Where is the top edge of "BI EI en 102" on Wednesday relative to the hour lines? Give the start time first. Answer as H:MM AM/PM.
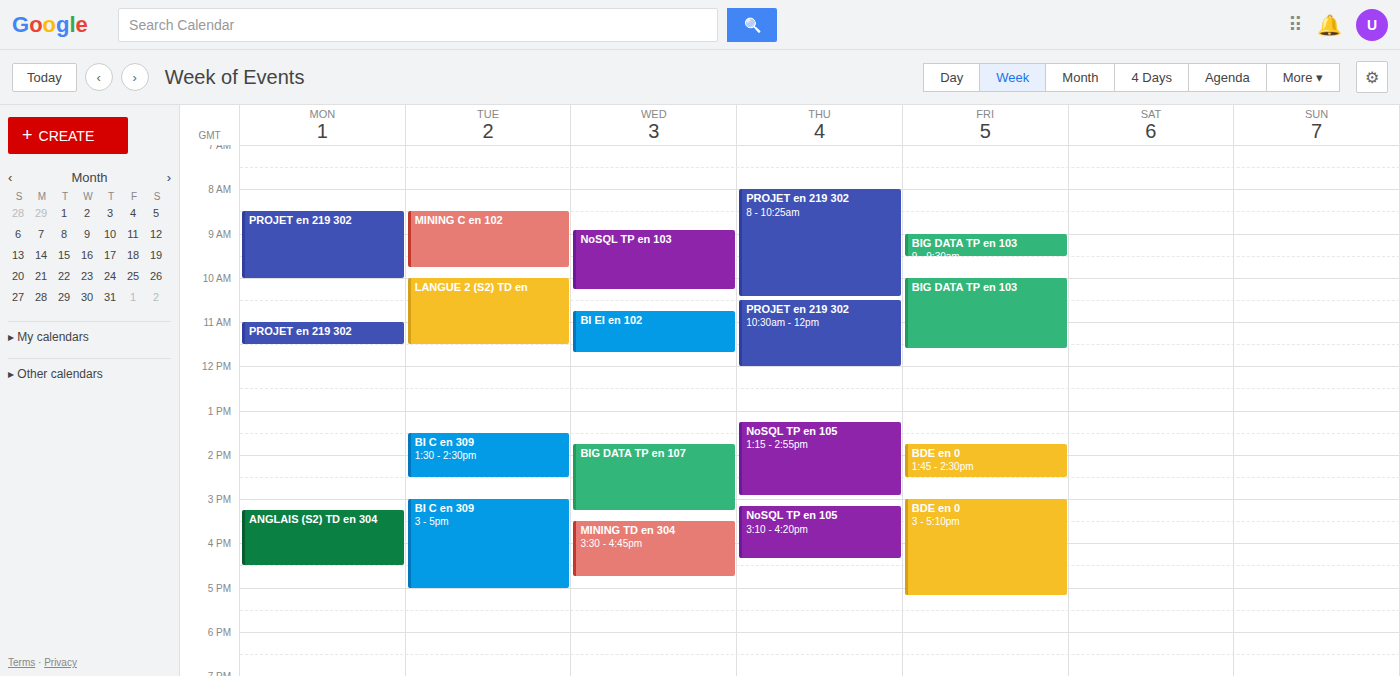
10:45 AM -- neither: three quarters of the way from the 10 AM line to the 11 AM line.